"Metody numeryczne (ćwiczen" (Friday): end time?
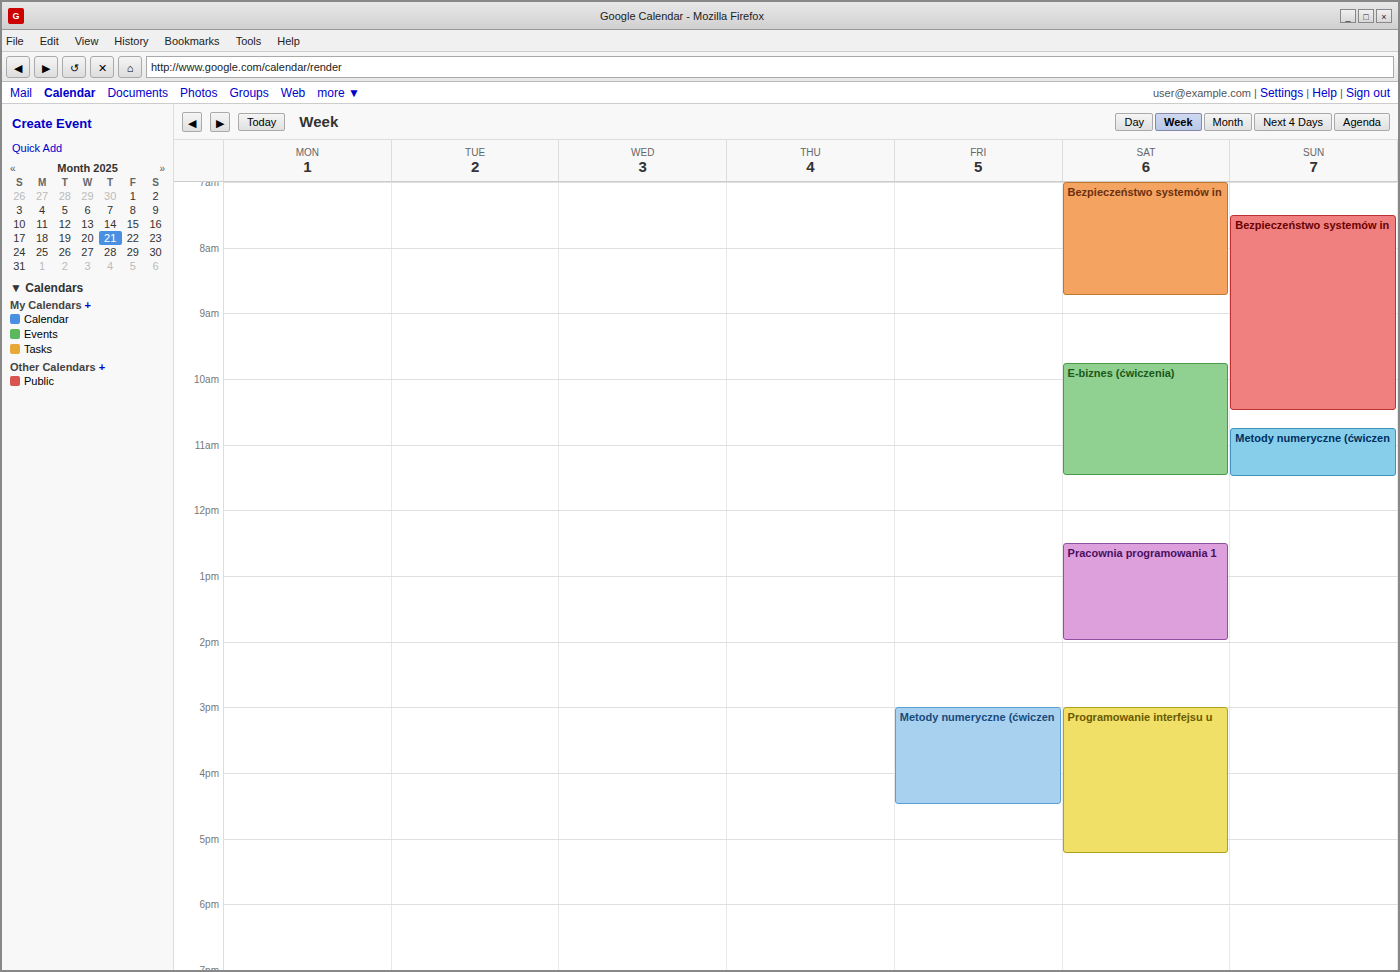
4:30 PM